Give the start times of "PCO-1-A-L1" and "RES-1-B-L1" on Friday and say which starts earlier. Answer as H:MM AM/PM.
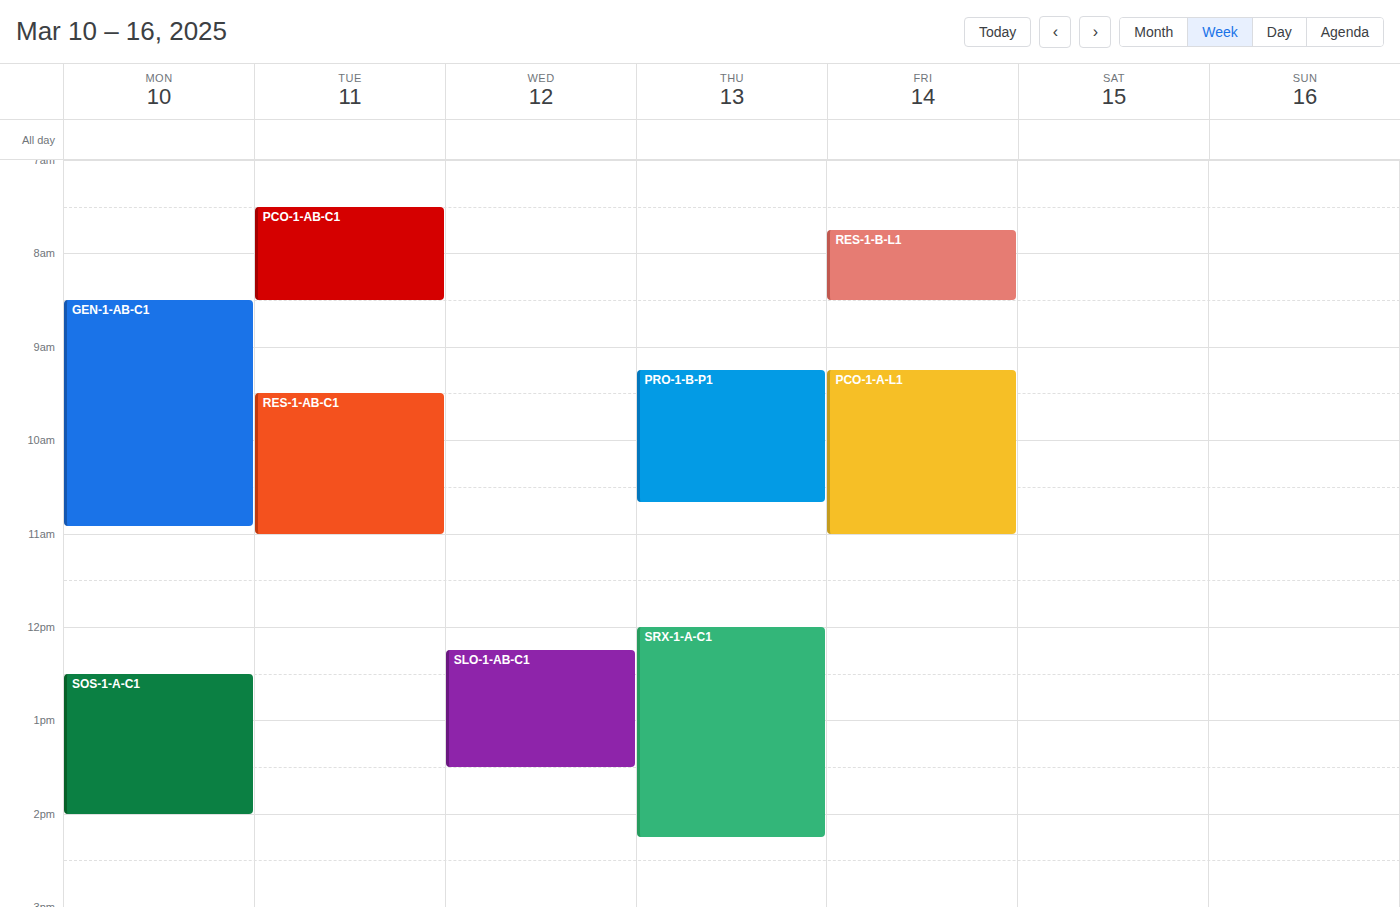
"RES-1-B-L1" 7:45 AM; "PCO-1-A-L1" 9:15 AM.